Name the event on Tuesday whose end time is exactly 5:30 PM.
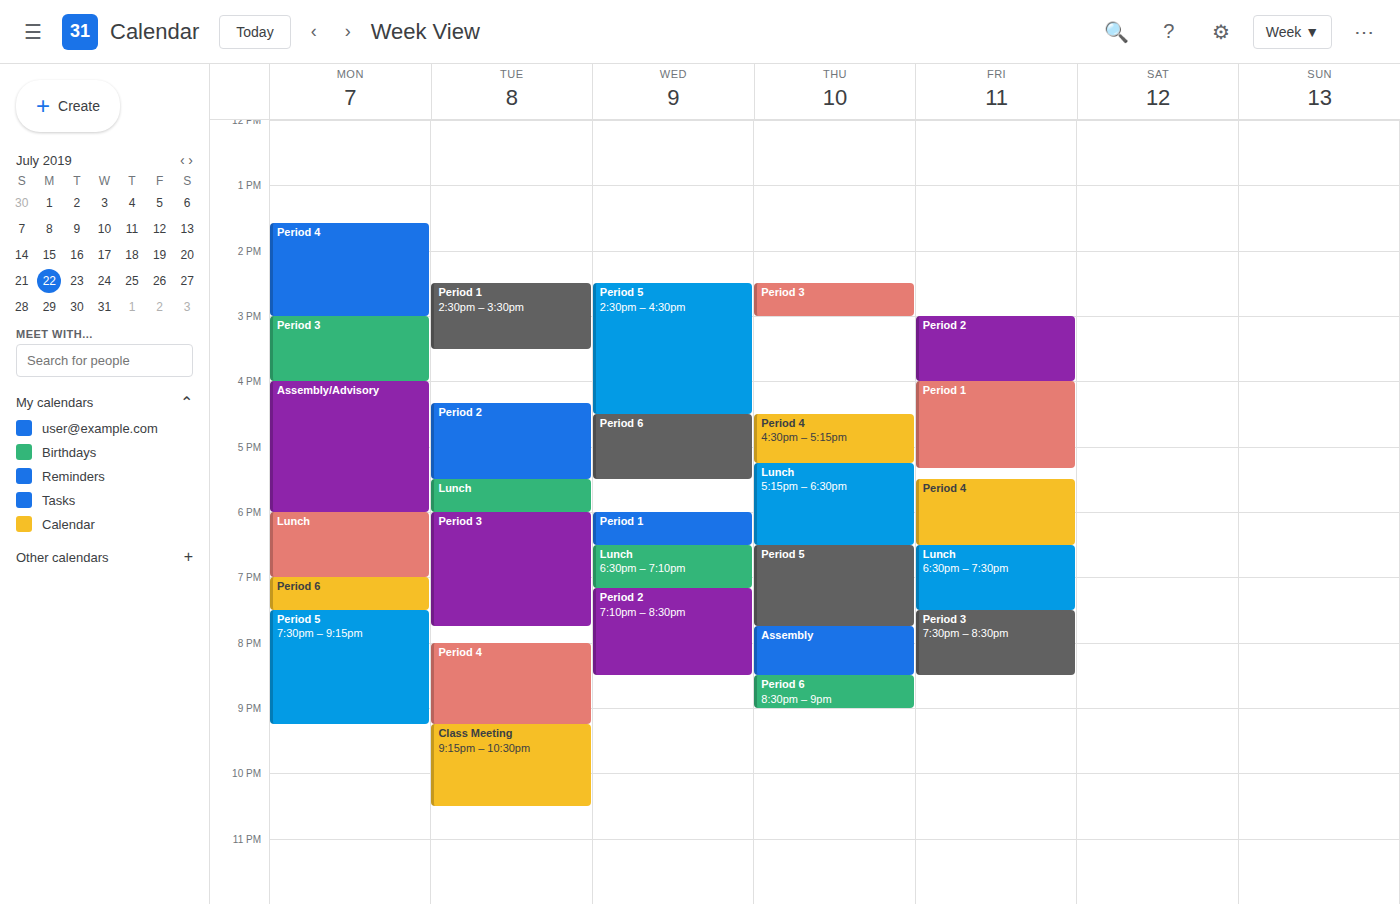
"Period 2"